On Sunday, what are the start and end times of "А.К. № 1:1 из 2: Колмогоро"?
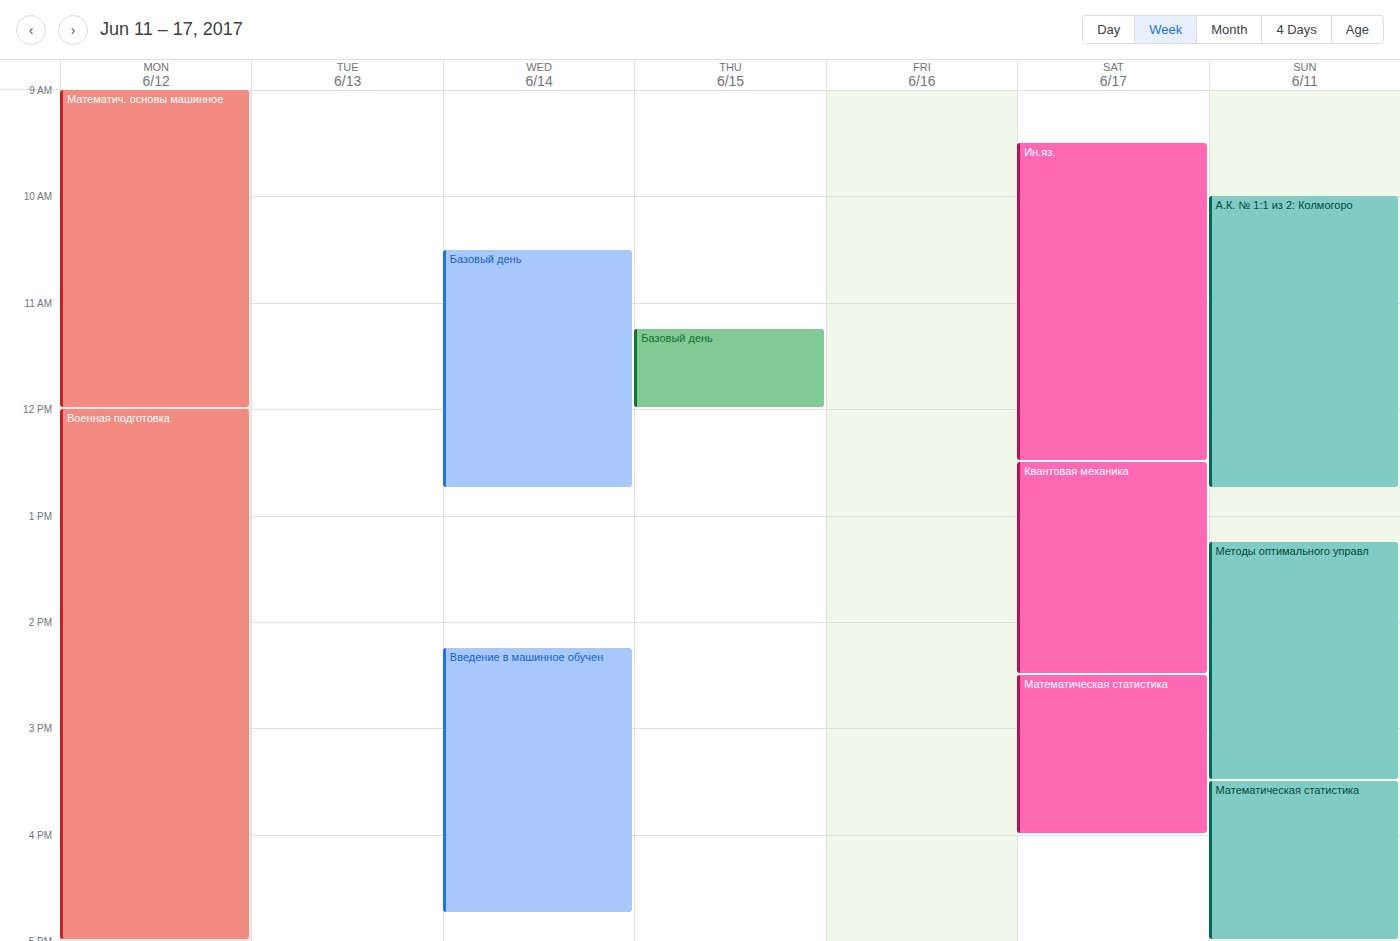
10:00 AM to 12:45 PM